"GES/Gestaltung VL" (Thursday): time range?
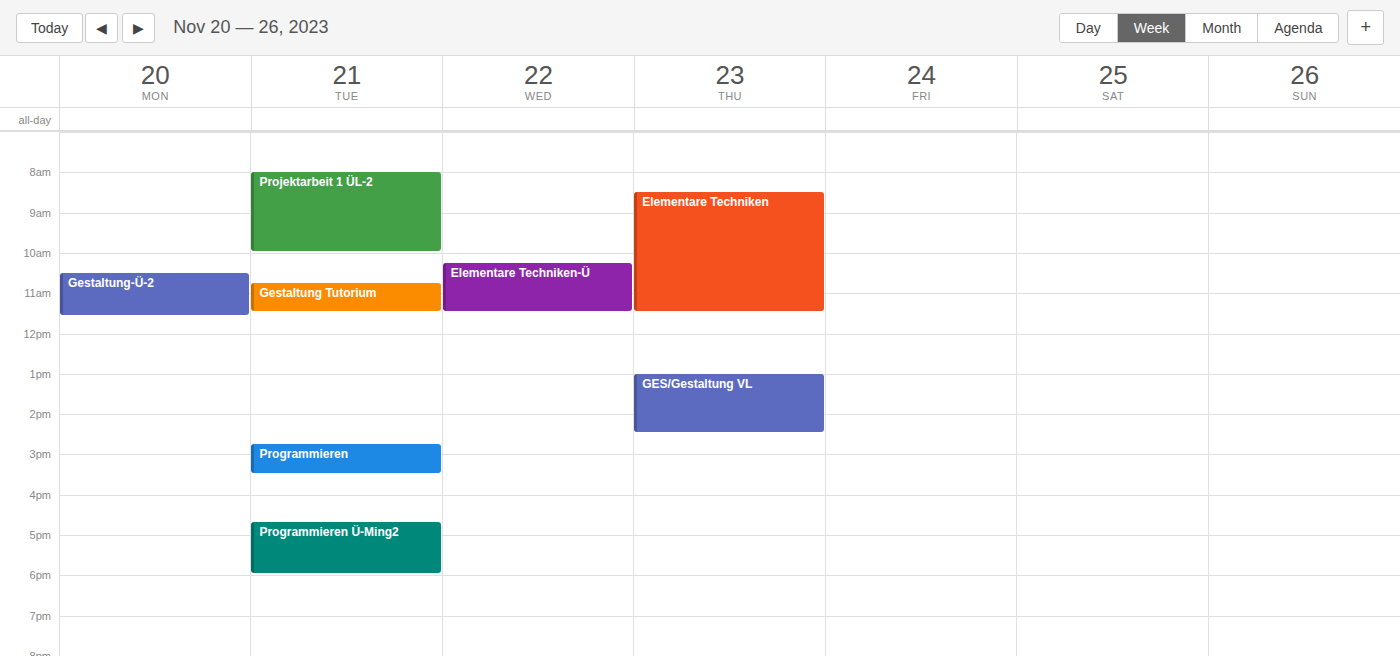
1:00 PM to 2:30 PM